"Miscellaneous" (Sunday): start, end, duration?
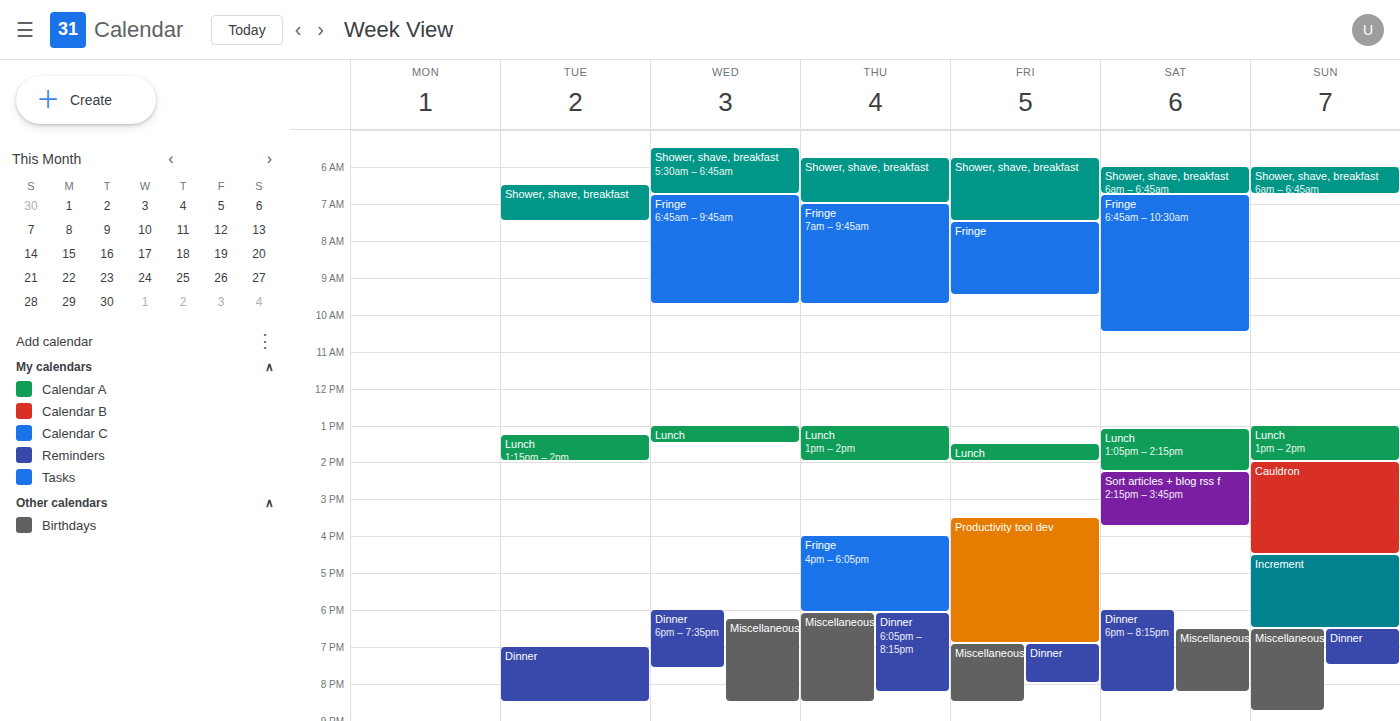
6:30 PM to 8:45 PM, 2 hours 15 minutes